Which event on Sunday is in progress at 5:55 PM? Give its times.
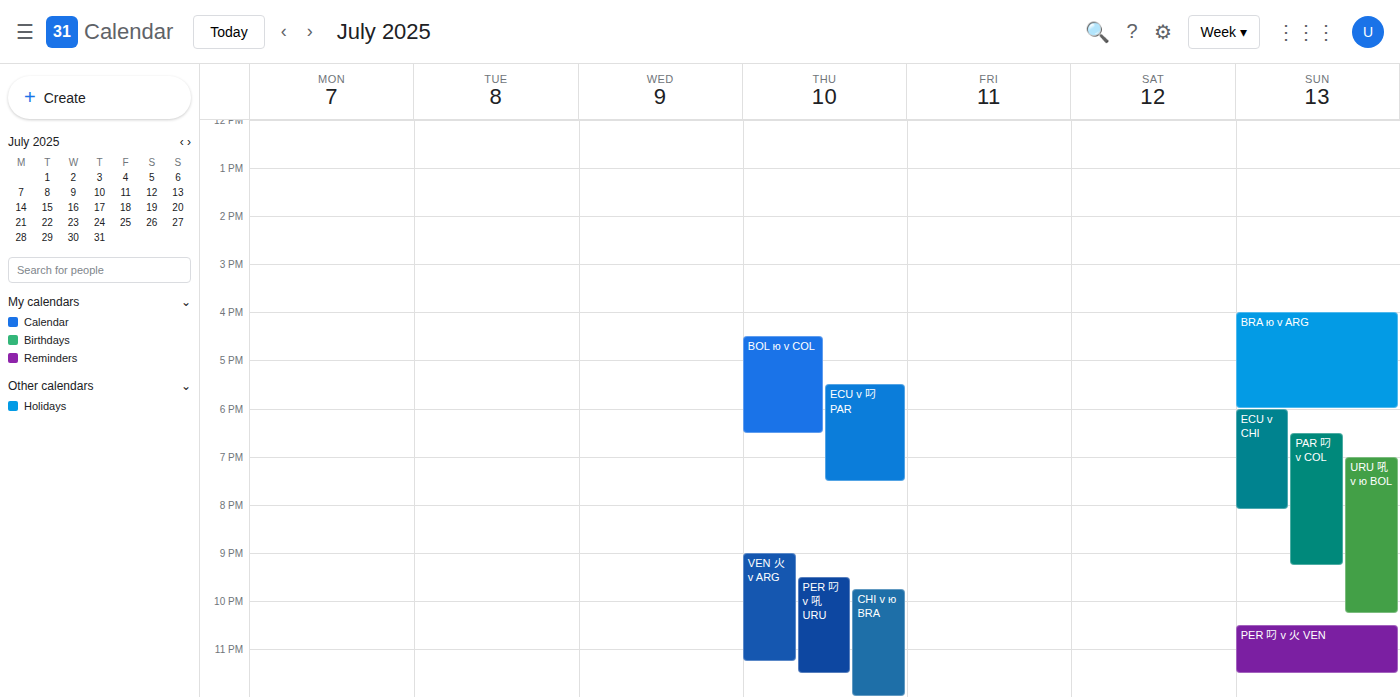
"BRA ю v ARG", 4:00 PM to 6:00 PM